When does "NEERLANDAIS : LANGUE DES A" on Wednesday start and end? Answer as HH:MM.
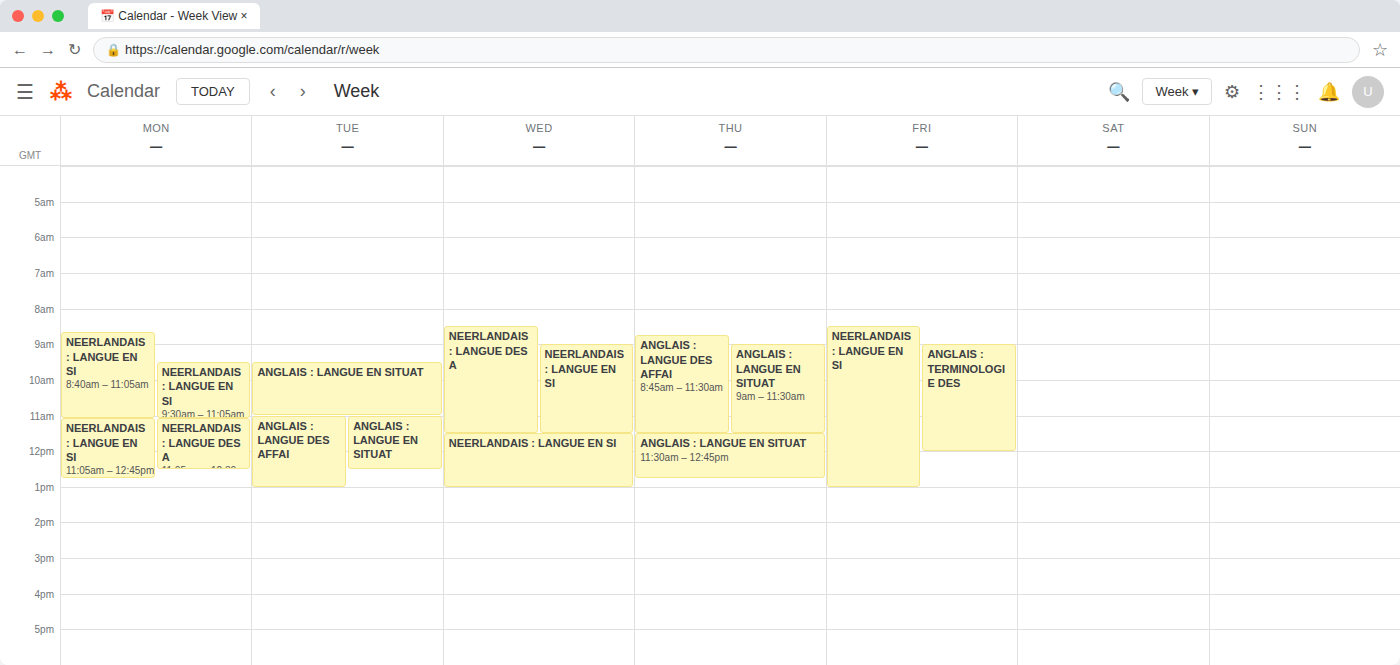
08:30 to 11:30